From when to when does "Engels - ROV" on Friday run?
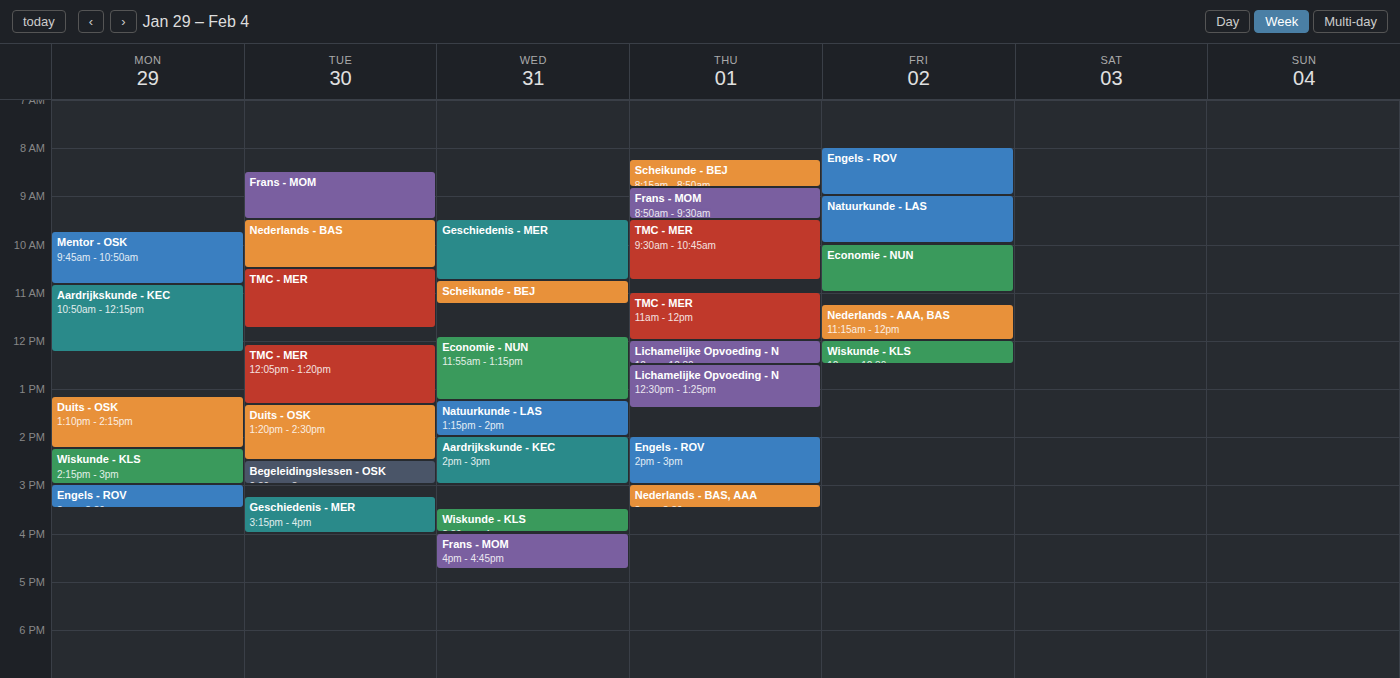
8:00 AM to 9:00 AM